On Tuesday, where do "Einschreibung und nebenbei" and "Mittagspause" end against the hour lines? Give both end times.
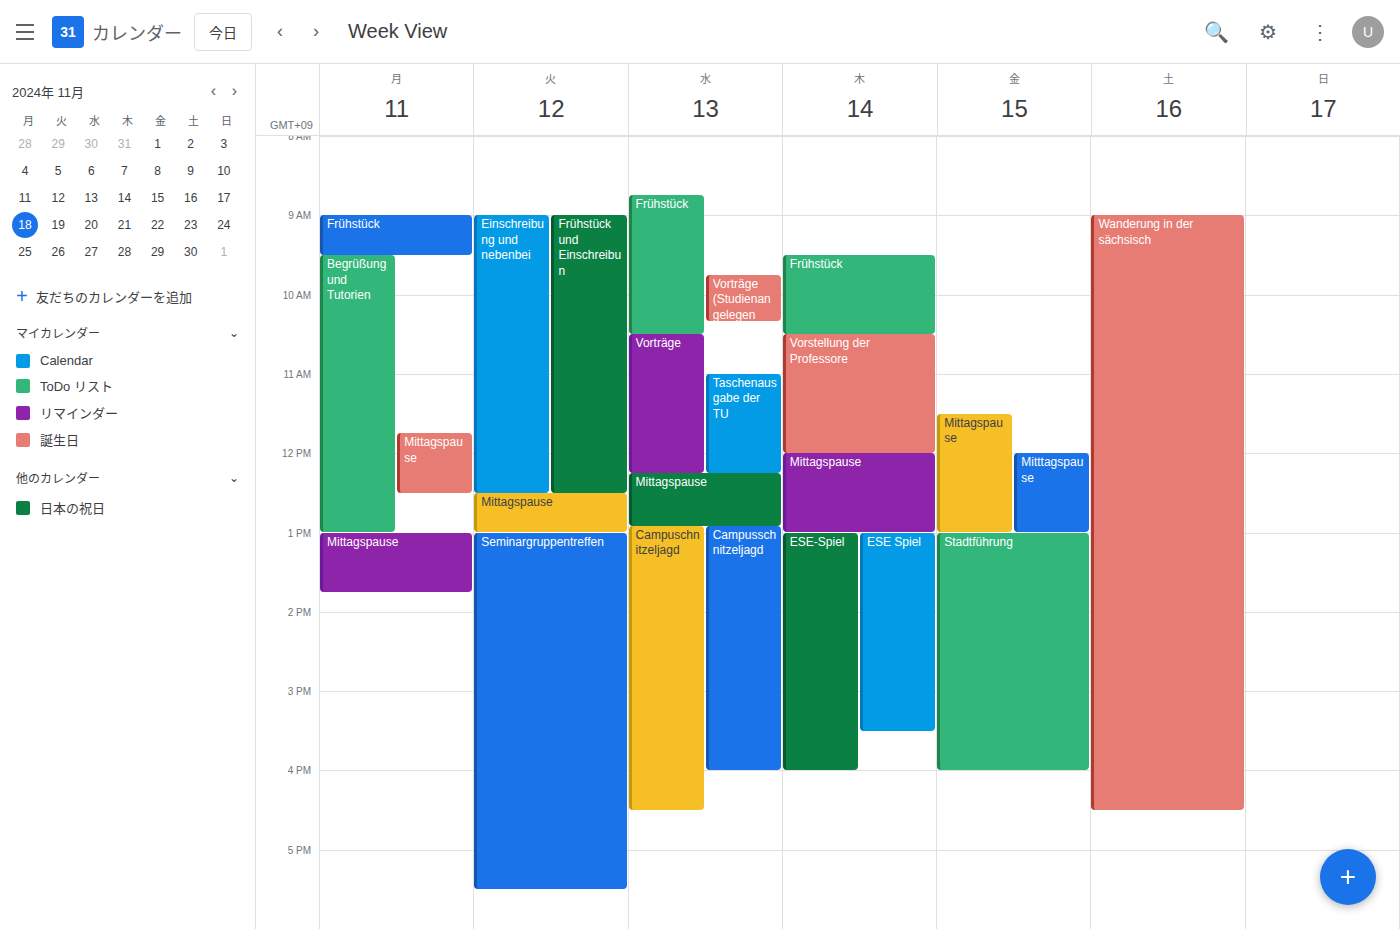
"Einschreibung und nebenbei": 12:30 PM, halfway between the 12 PM and 1 PM lines. "Mittagspause": 1:00 PM, exactly on the 1 PM line.